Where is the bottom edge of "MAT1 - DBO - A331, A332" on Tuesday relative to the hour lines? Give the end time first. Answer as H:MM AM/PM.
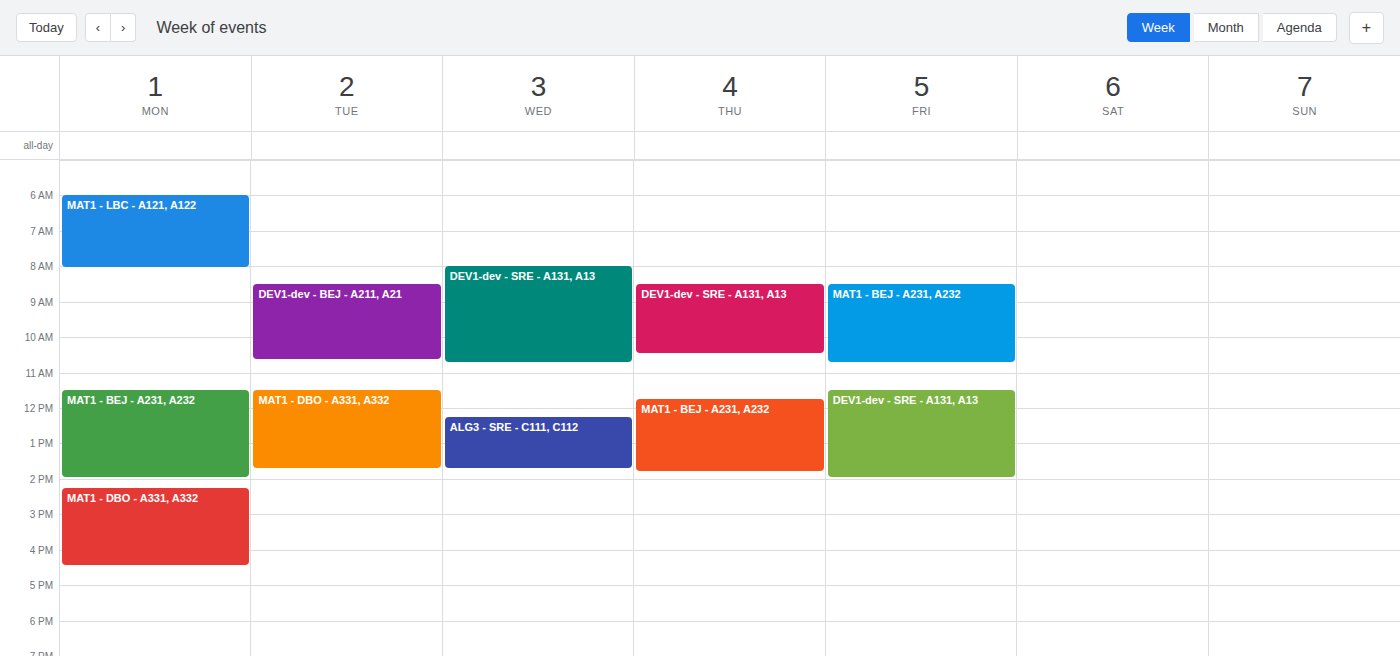
1:45 PM -- neither: three quarters of the way from the 1 PM line to the 2 PM line.